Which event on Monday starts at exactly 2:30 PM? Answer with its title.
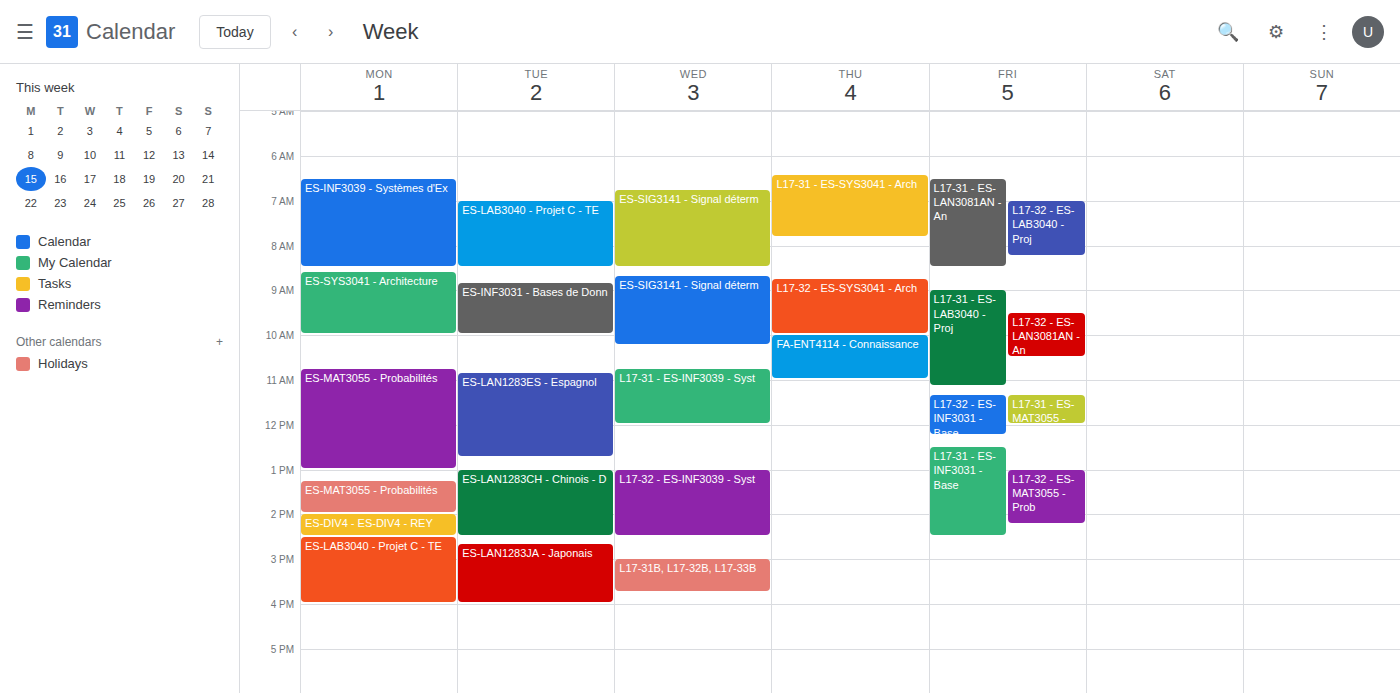
"ES-LAB3040 - Projet C - TE"